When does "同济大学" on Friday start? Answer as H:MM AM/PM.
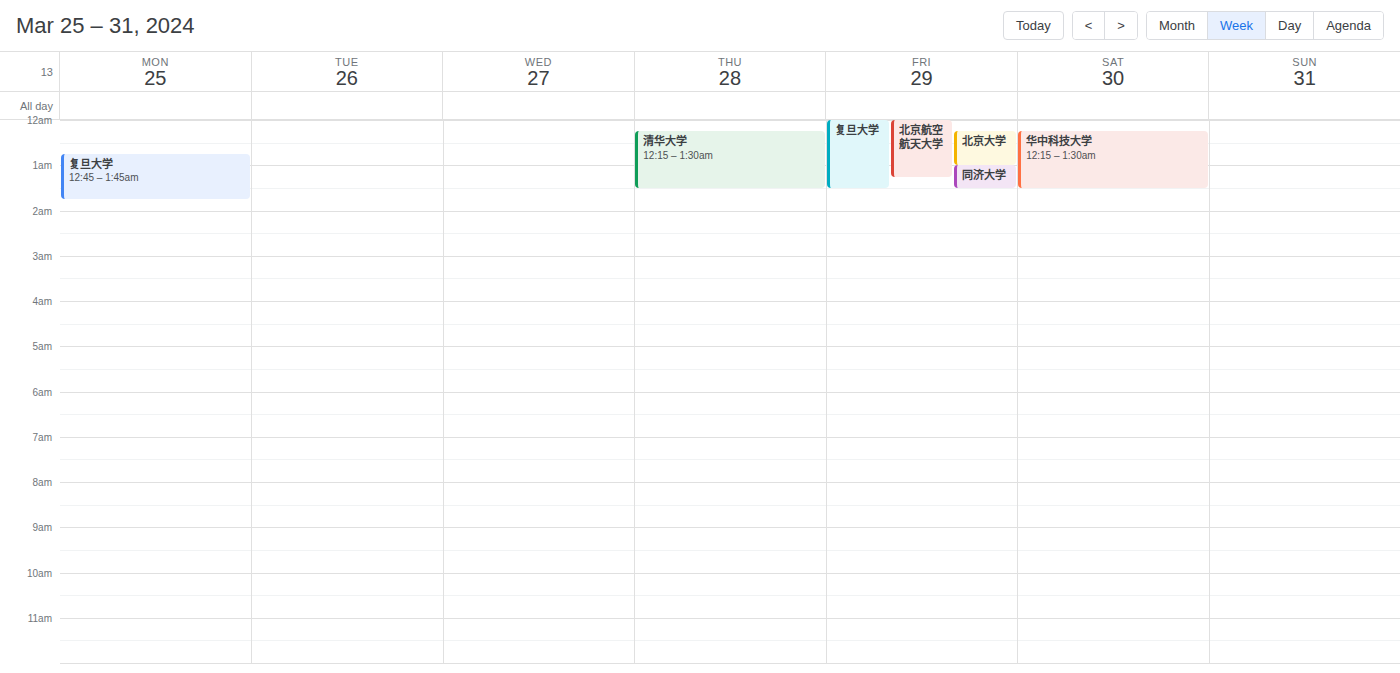
1:00 AM